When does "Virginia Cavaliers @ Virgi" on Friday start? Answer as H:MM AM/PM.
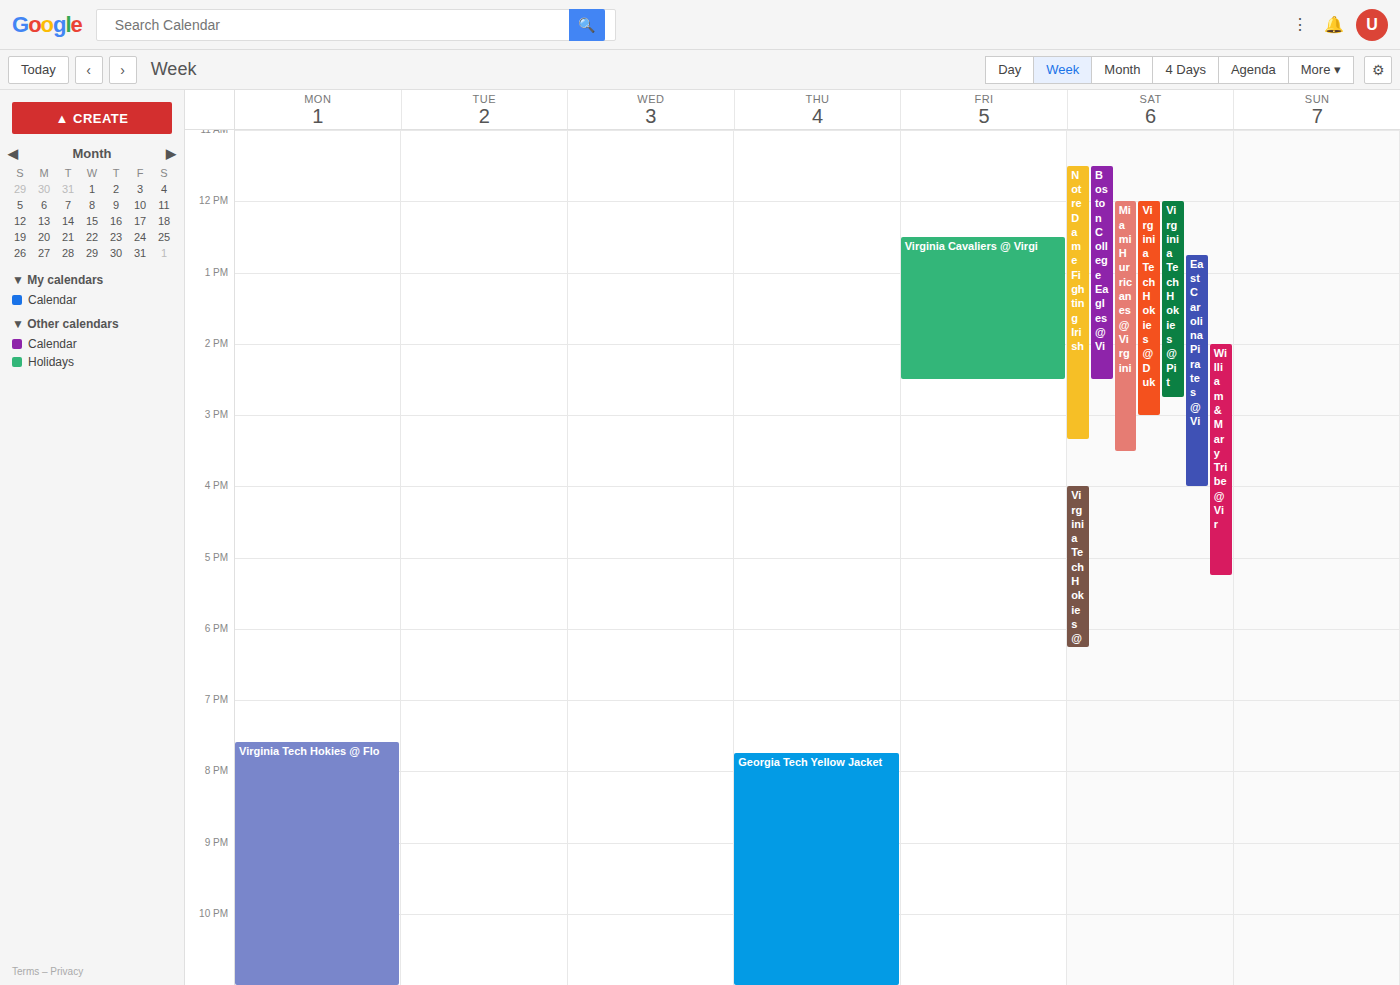
12:30 PM